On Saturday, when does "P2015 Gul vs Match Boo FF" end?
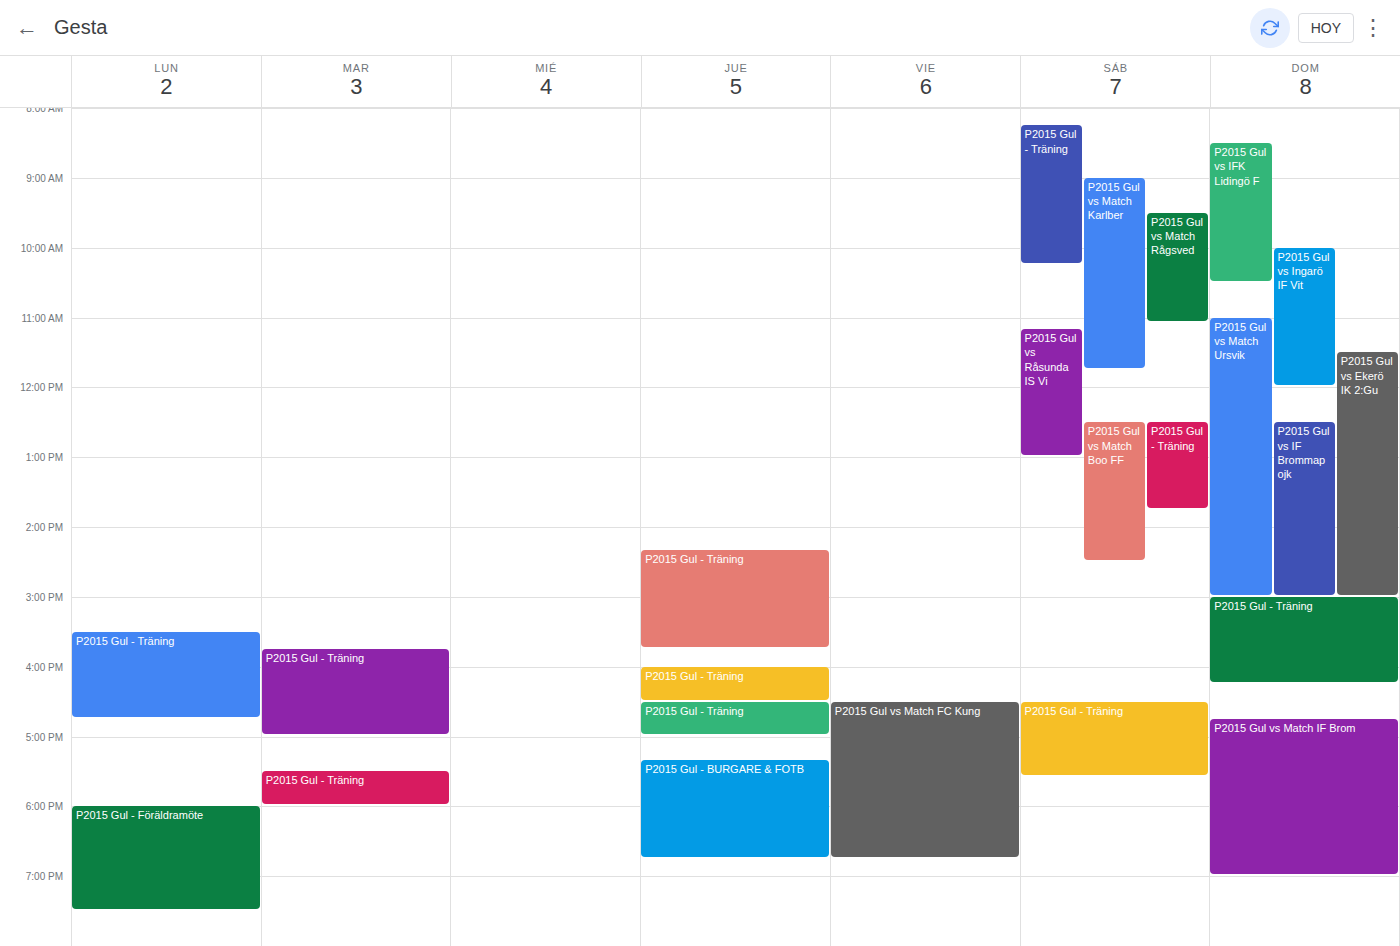
2:30 PM